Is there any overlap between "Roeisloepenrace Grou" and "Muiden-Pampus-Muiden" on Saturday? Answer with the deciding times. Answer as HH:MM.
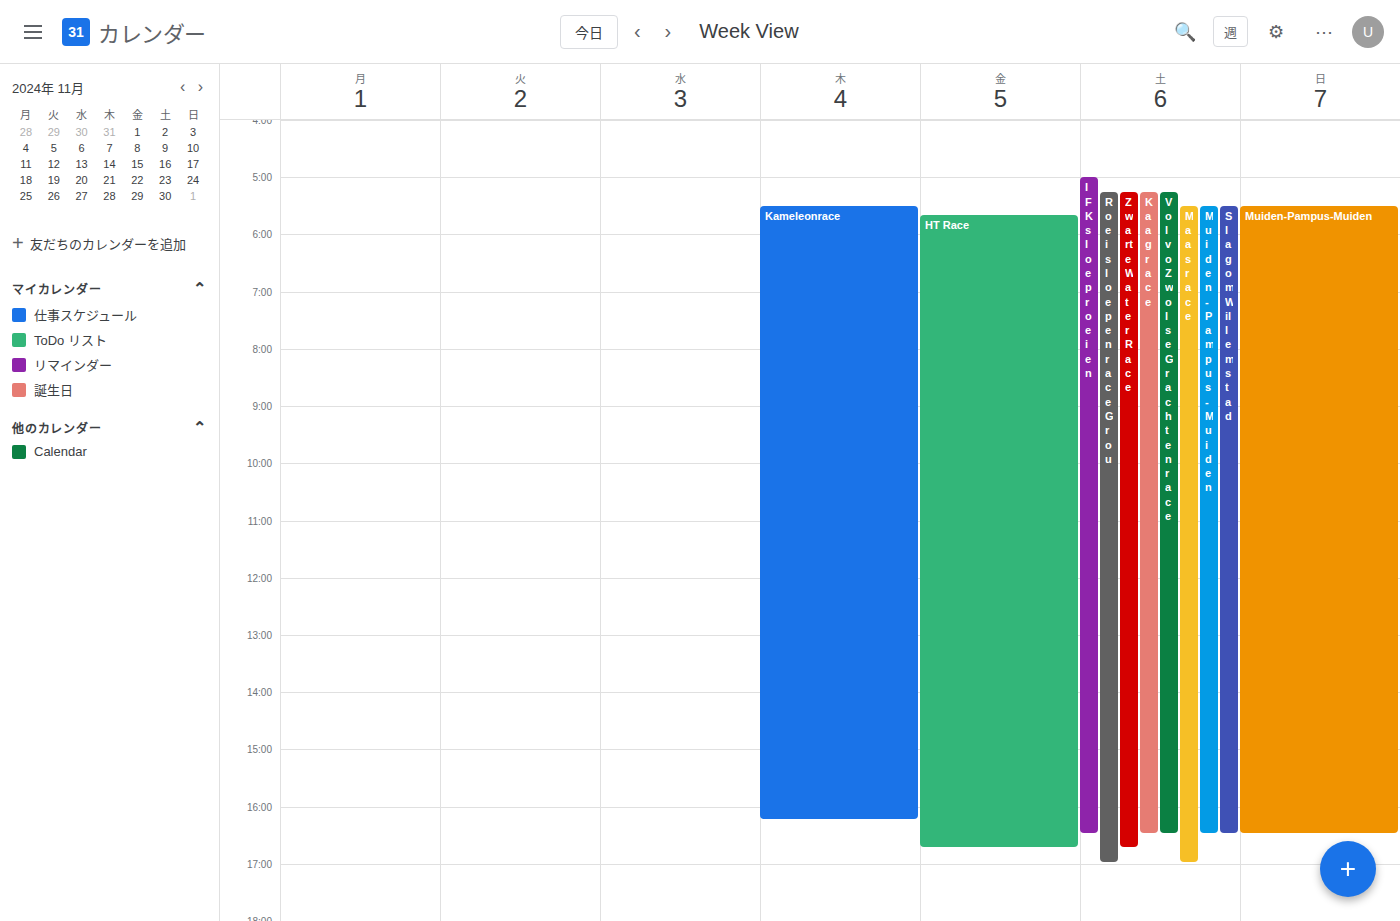
"Muiden-Pampus-Muiden" runs 05:30 to 16:30, inside "Roeisloepenrace Grou" -- they overlap.